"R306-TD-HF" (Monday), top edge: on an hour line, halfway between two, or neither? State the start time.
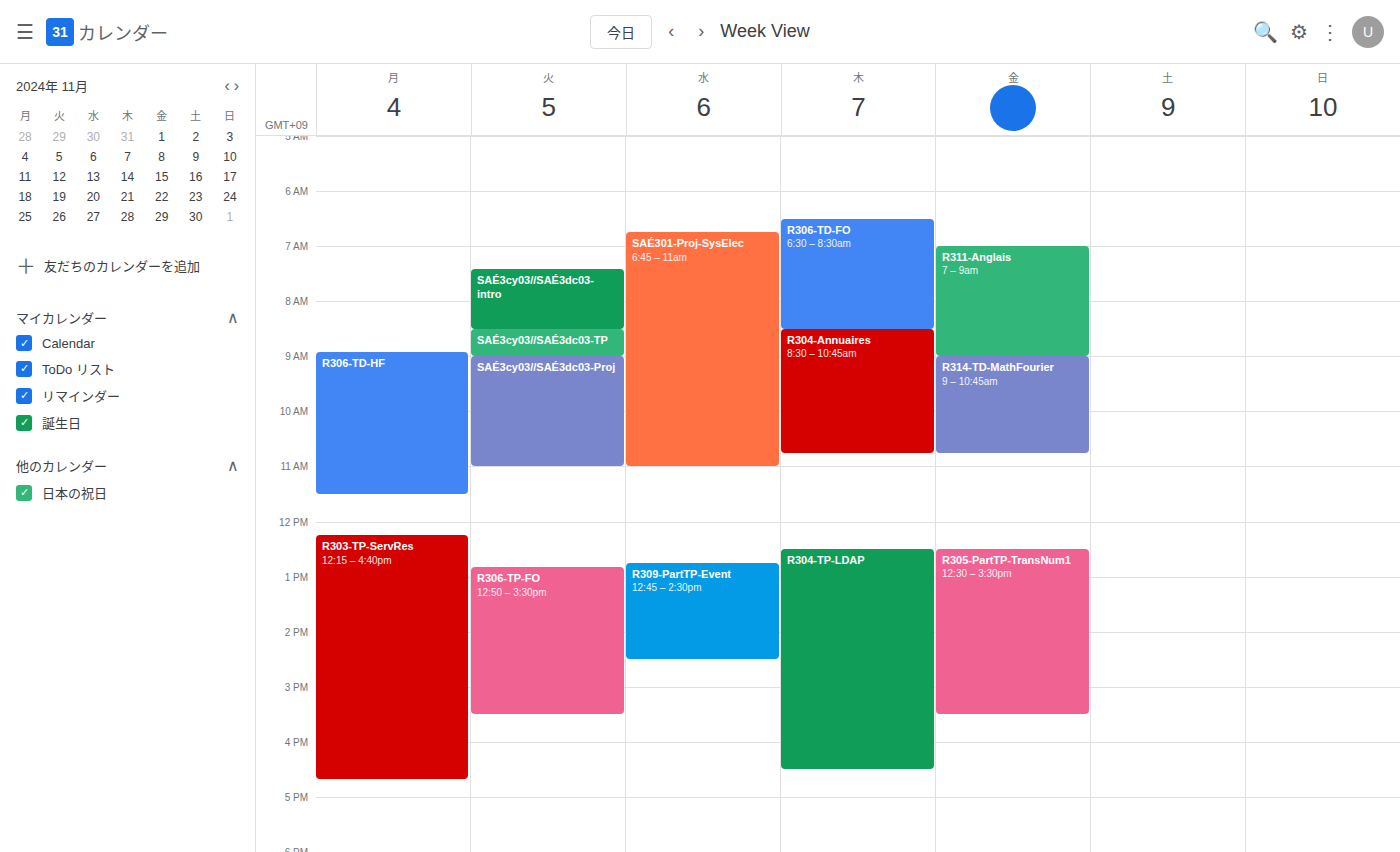
8:55 AM -- neither: 55 minutes below the 8 AM line and 5 minutes above the 9 AM line.